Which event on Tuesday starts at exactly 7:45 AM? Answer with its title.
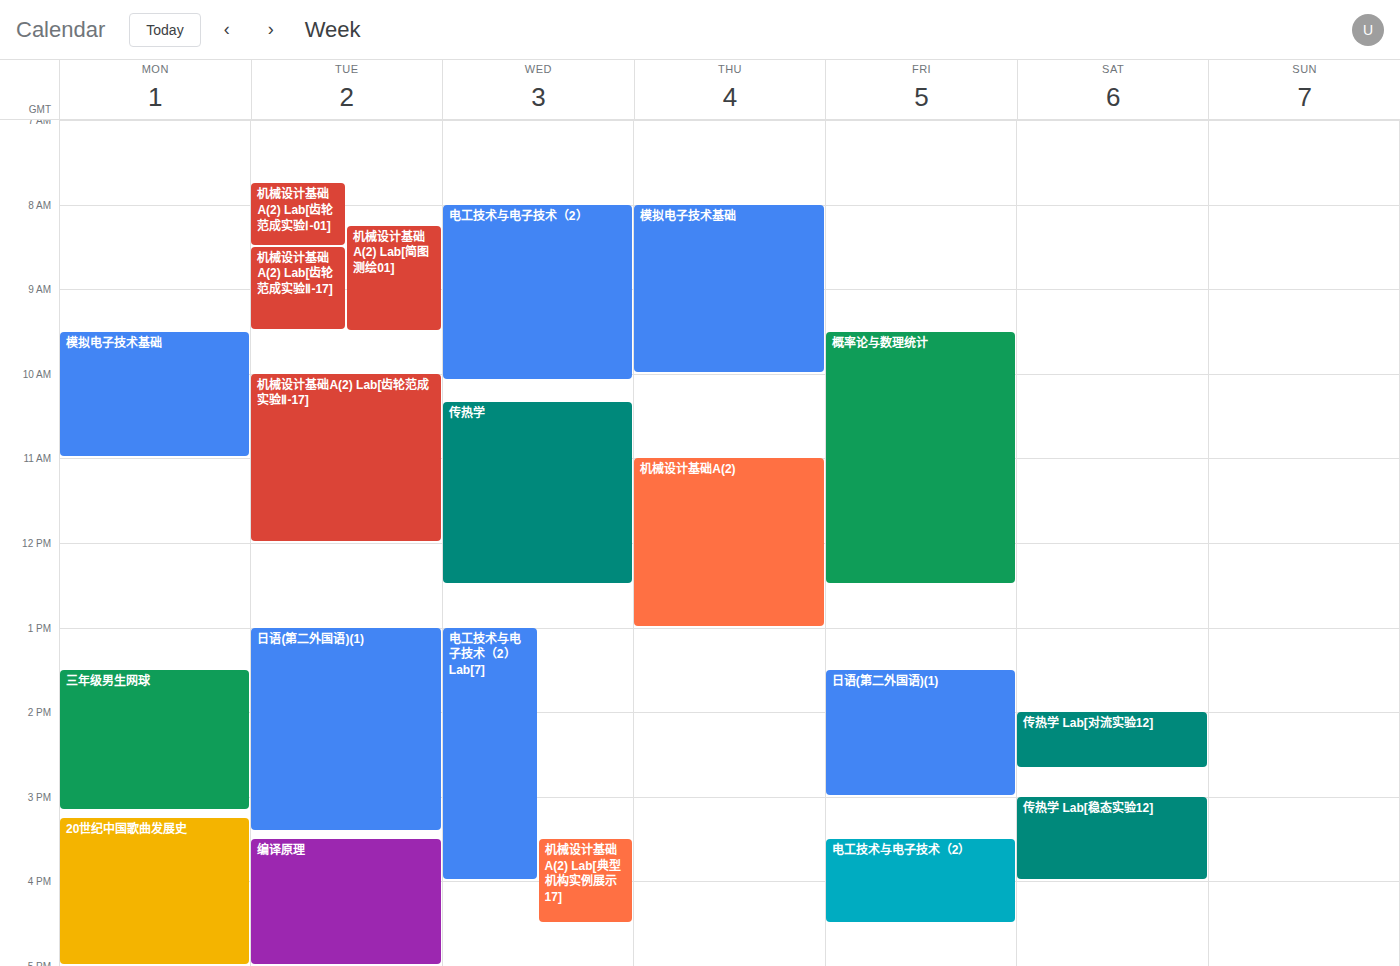
"机械设计基础A(2) Lab[齿轮范成实验Ⅰ-01]"